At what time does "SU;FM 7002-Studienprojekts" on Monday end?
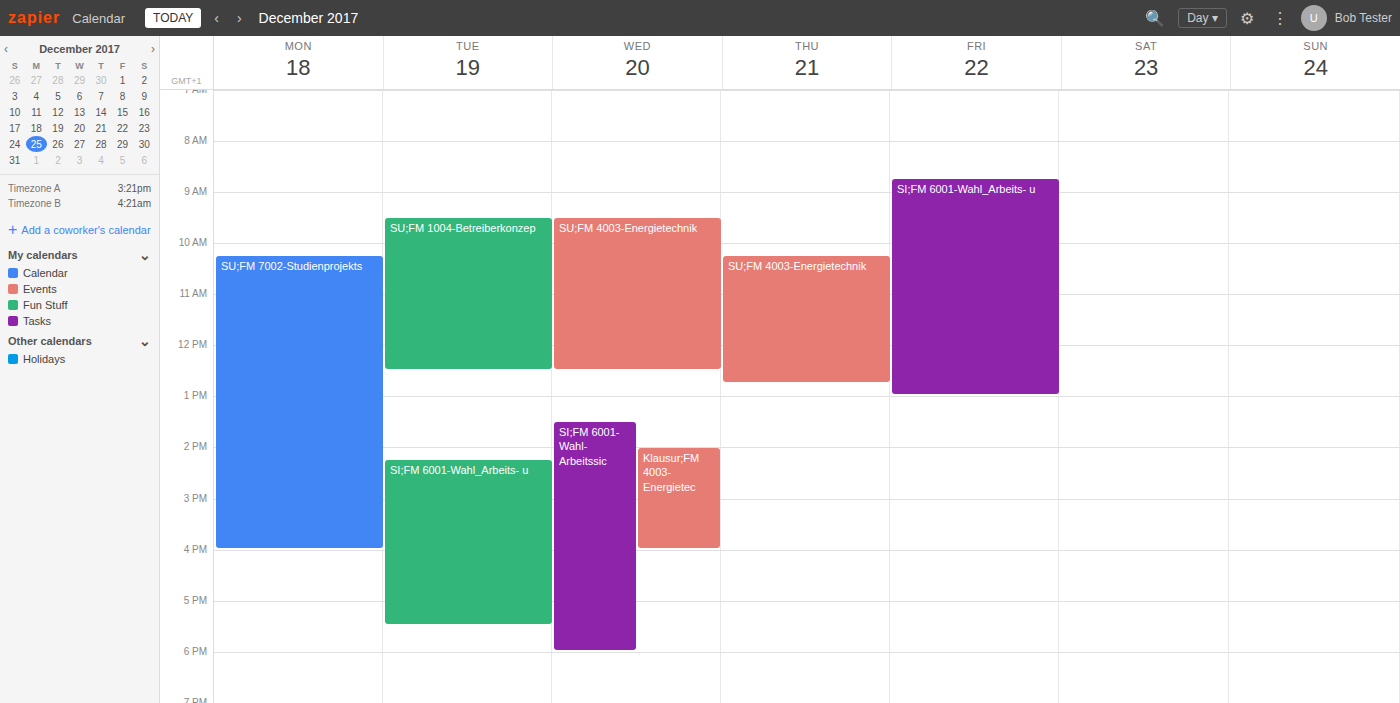
16:00